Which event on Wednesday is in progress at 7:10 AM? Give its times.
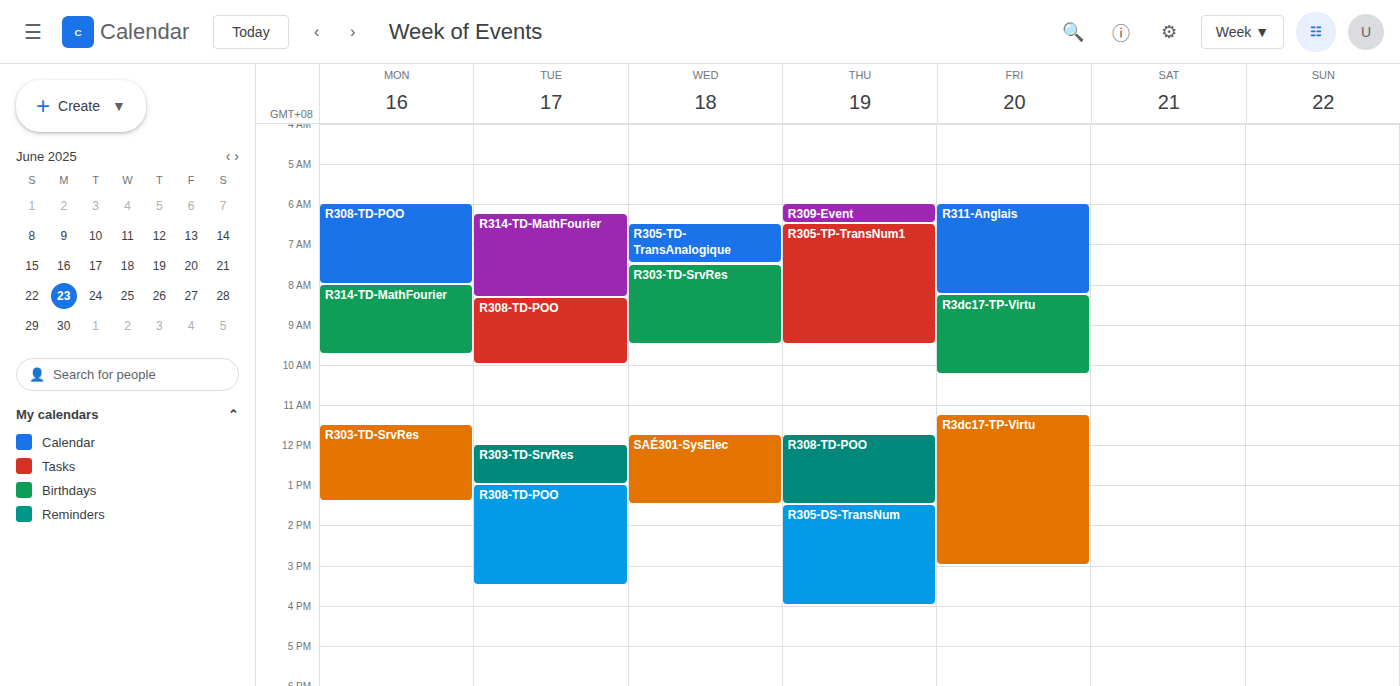
"R305-TD-TransAnalogique", 6:30 AM to 7:30 AM